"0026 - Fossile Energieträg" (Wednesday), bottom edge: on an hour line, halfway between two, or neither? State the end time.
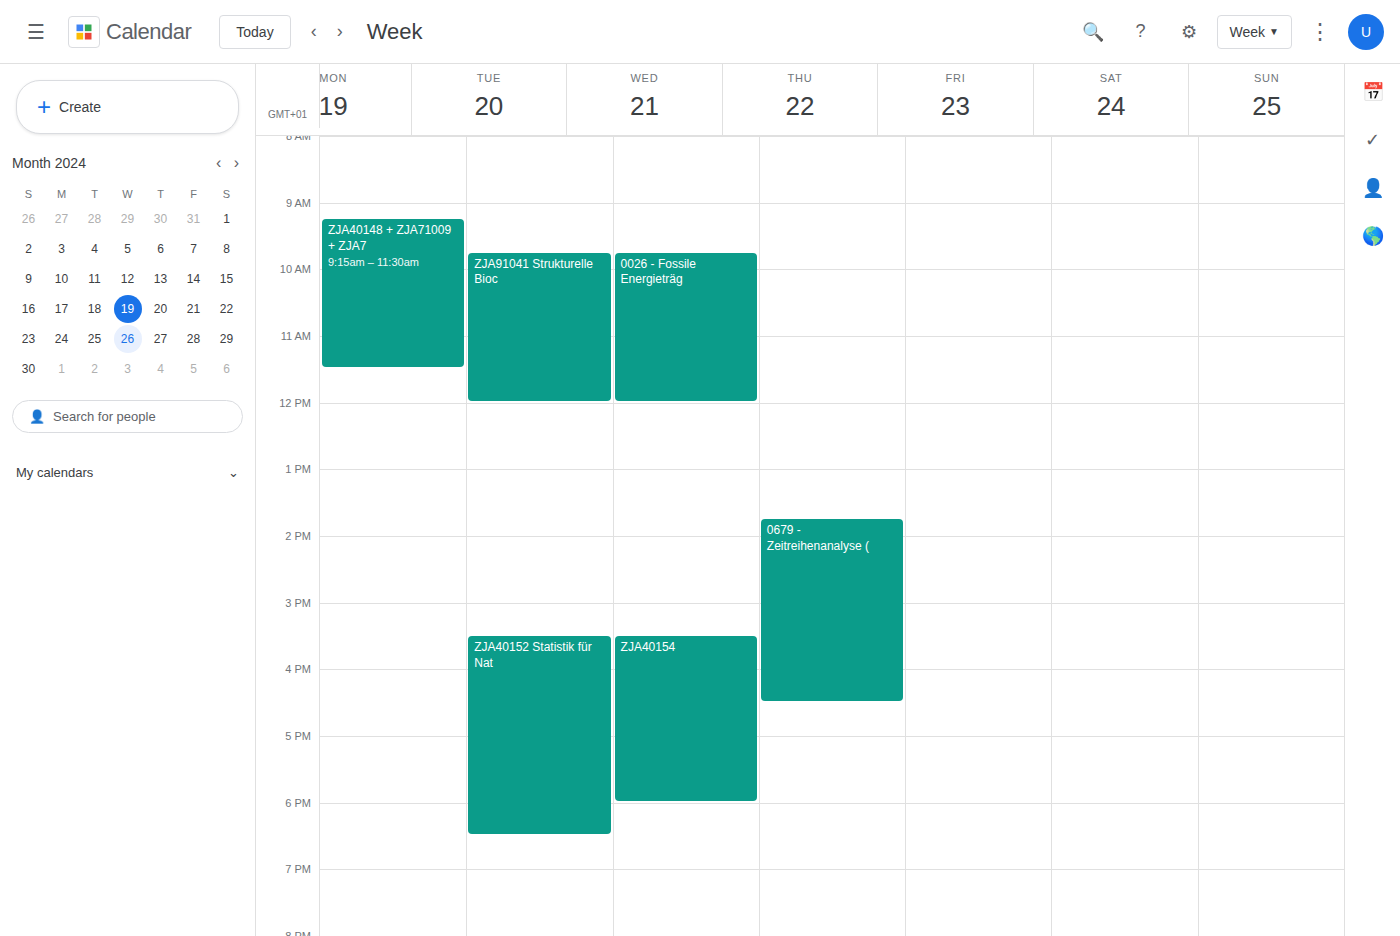
12:00 PM -- exactly on the 12 PM line.